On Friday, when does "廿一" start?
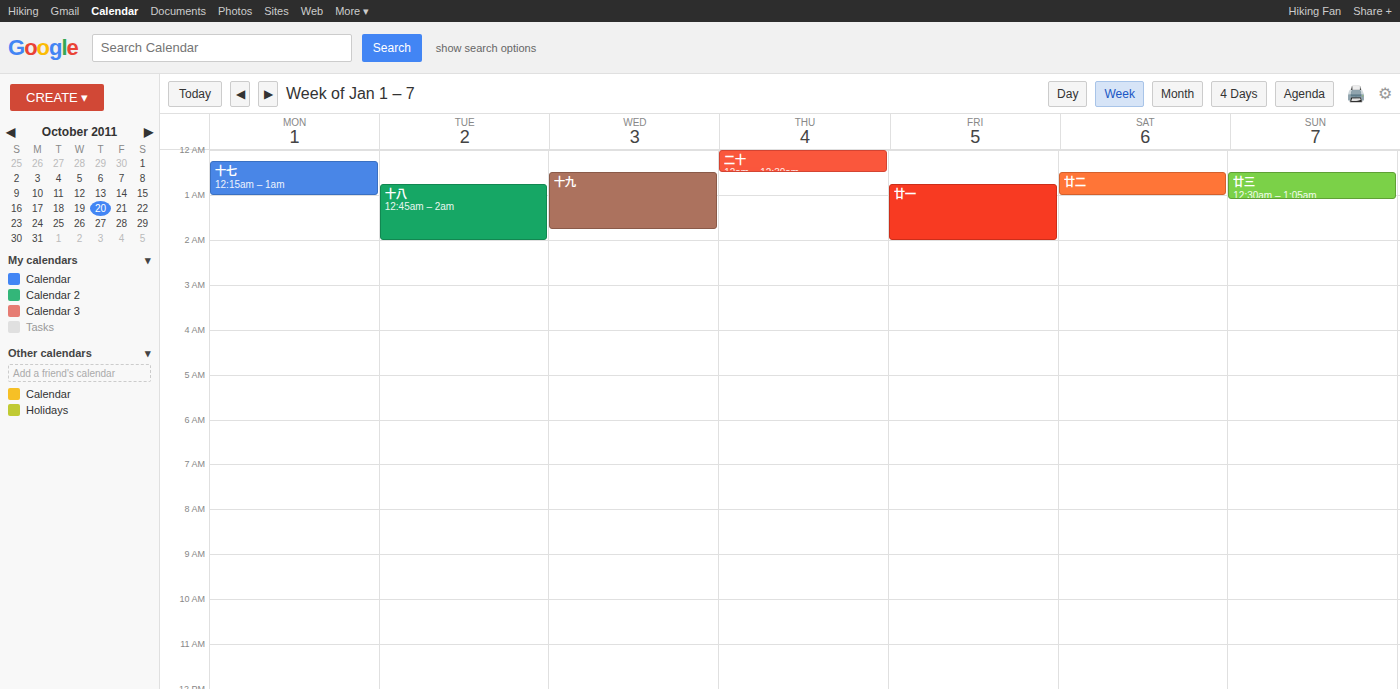
12:45 AM